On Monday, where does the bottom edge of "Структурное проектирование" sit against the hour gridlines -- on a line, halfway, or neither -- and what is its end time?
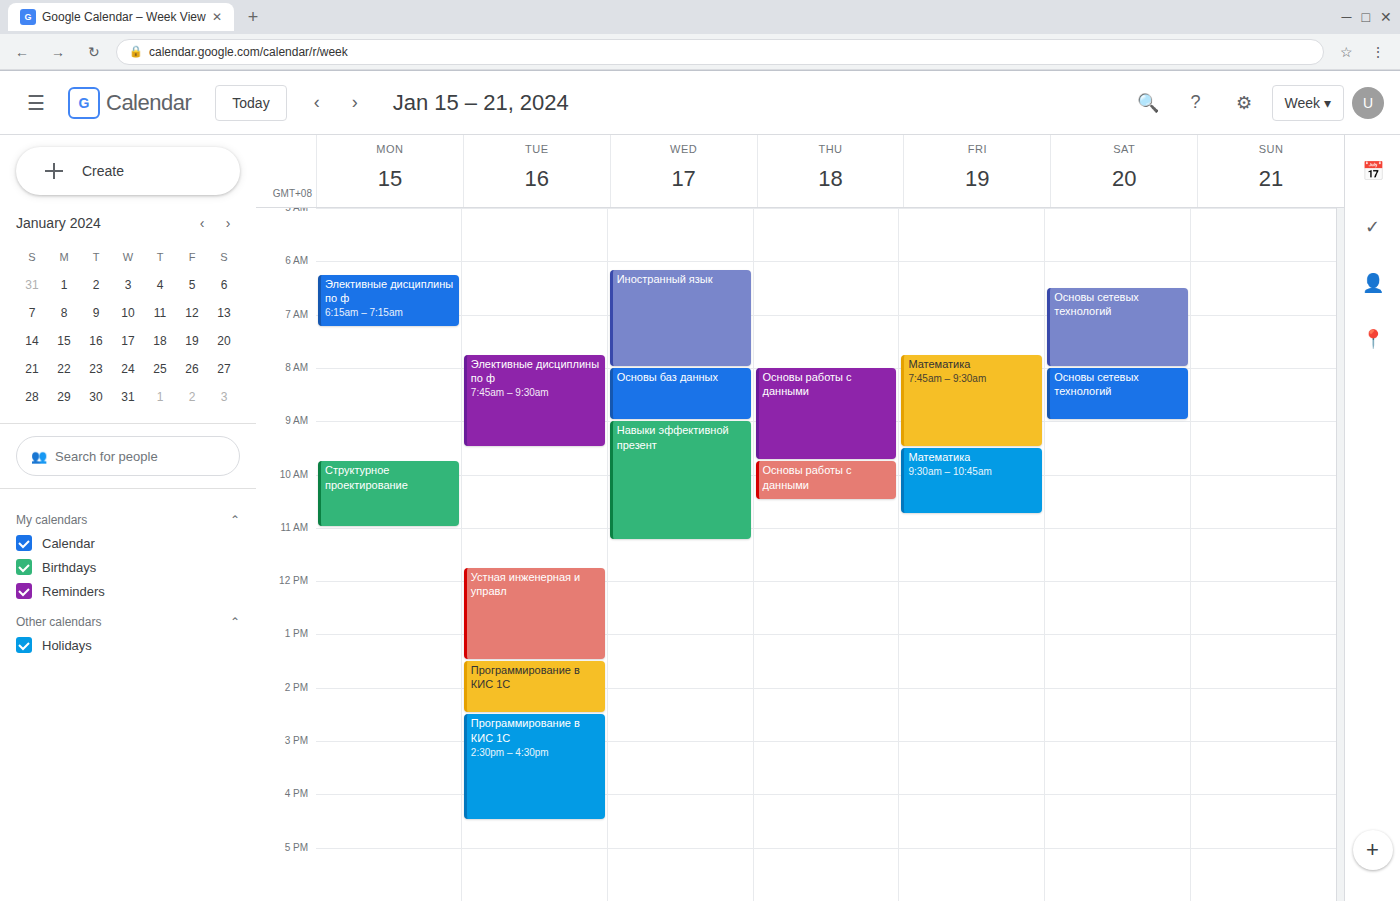
11:00 AM -- exactly on the 11 AM line.